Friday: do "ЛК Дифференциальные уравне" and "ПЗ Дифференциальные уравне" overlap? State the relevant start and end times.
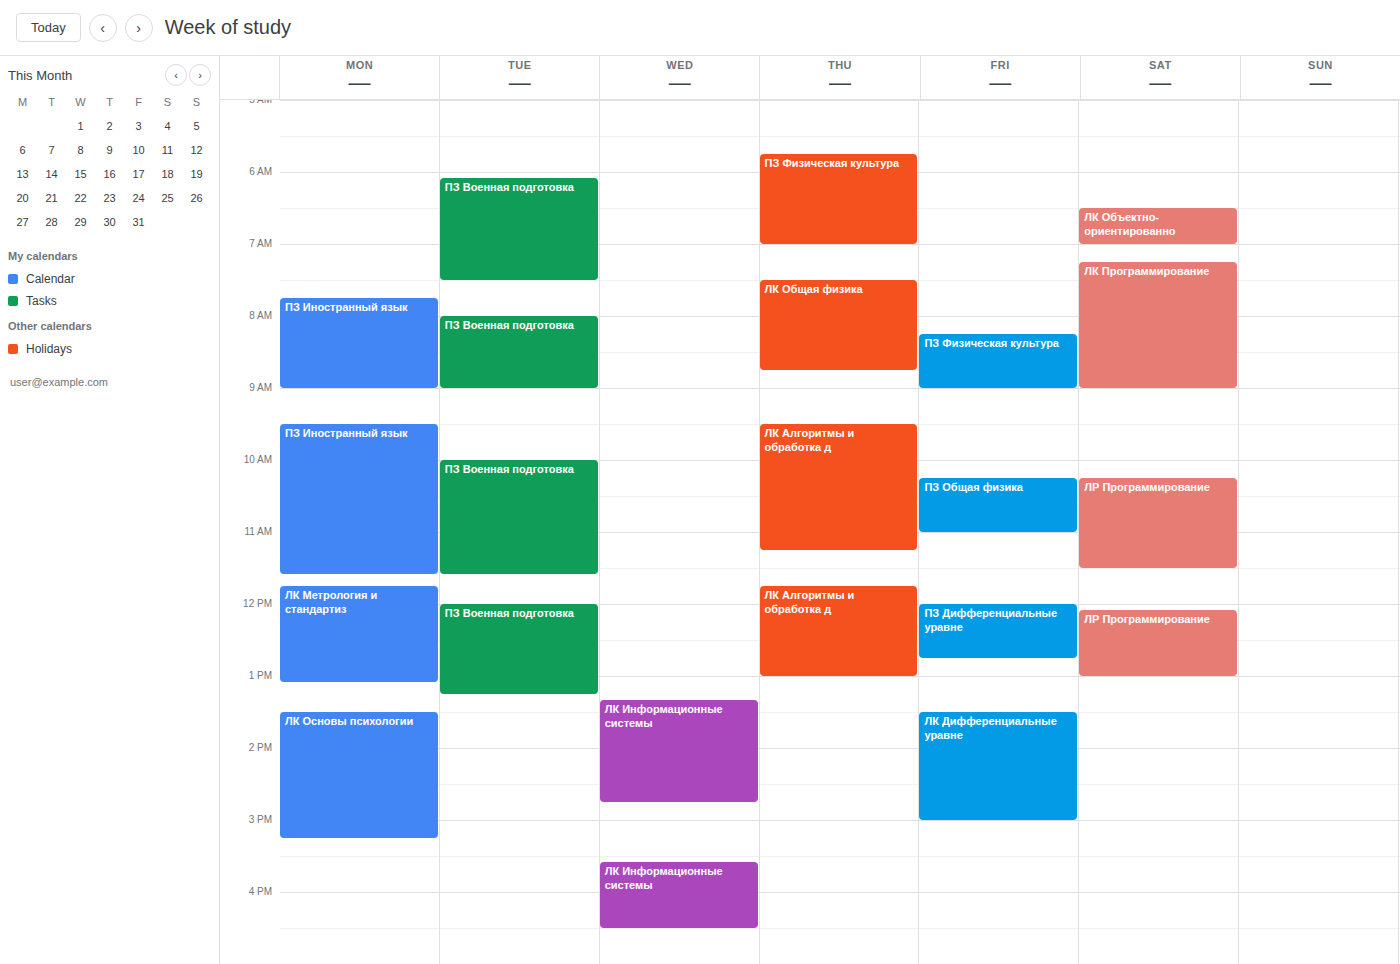
"ПЗ Дифференциальные уравне" ends at 12:45 PM and "ЛК Дифференциальные уравне" starts at 1:30 PM -- no overlap.